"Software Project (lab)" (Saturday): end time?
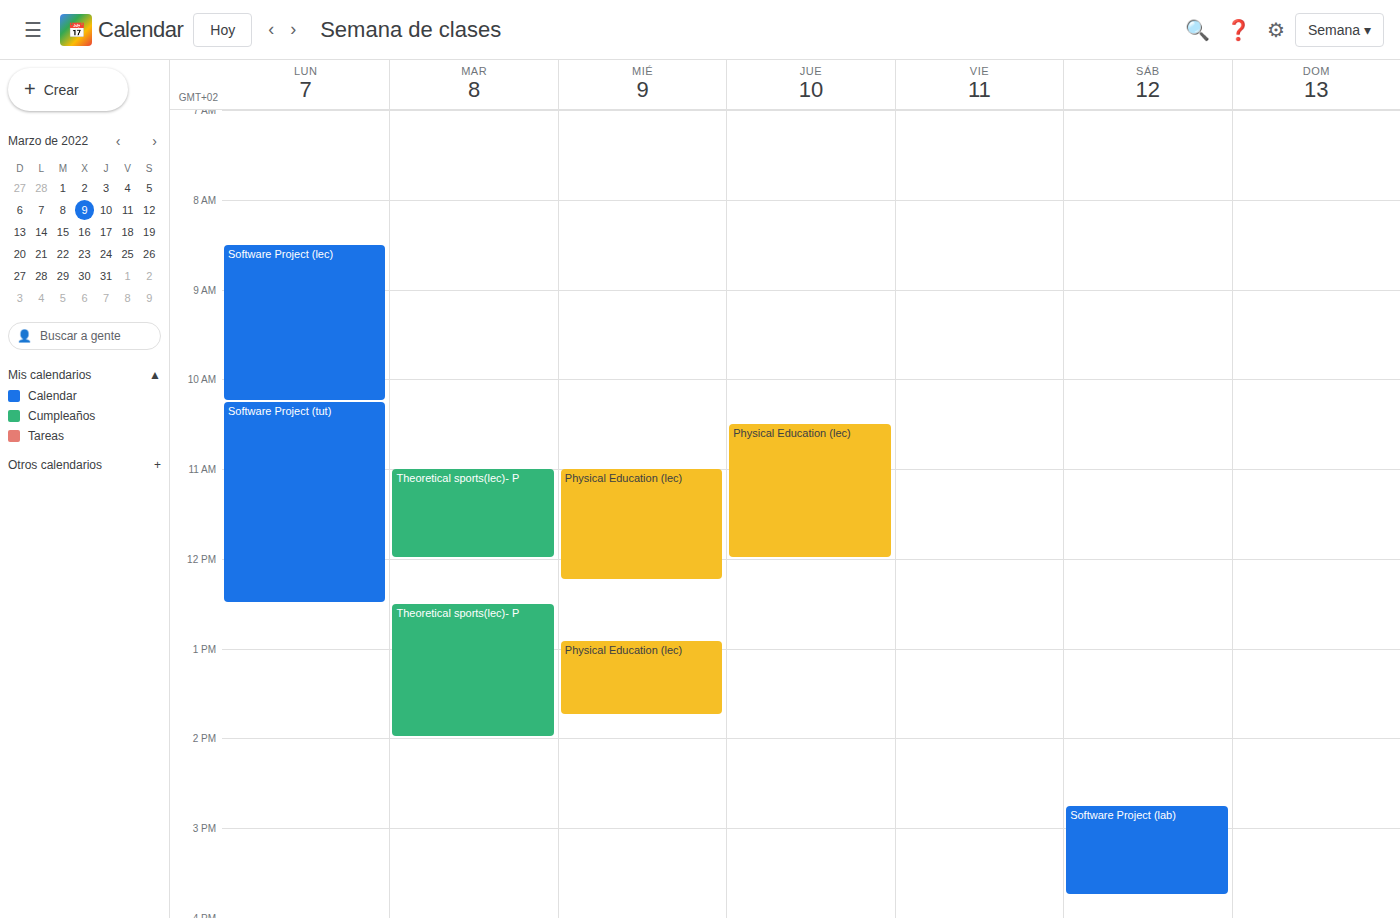
3:45 PM